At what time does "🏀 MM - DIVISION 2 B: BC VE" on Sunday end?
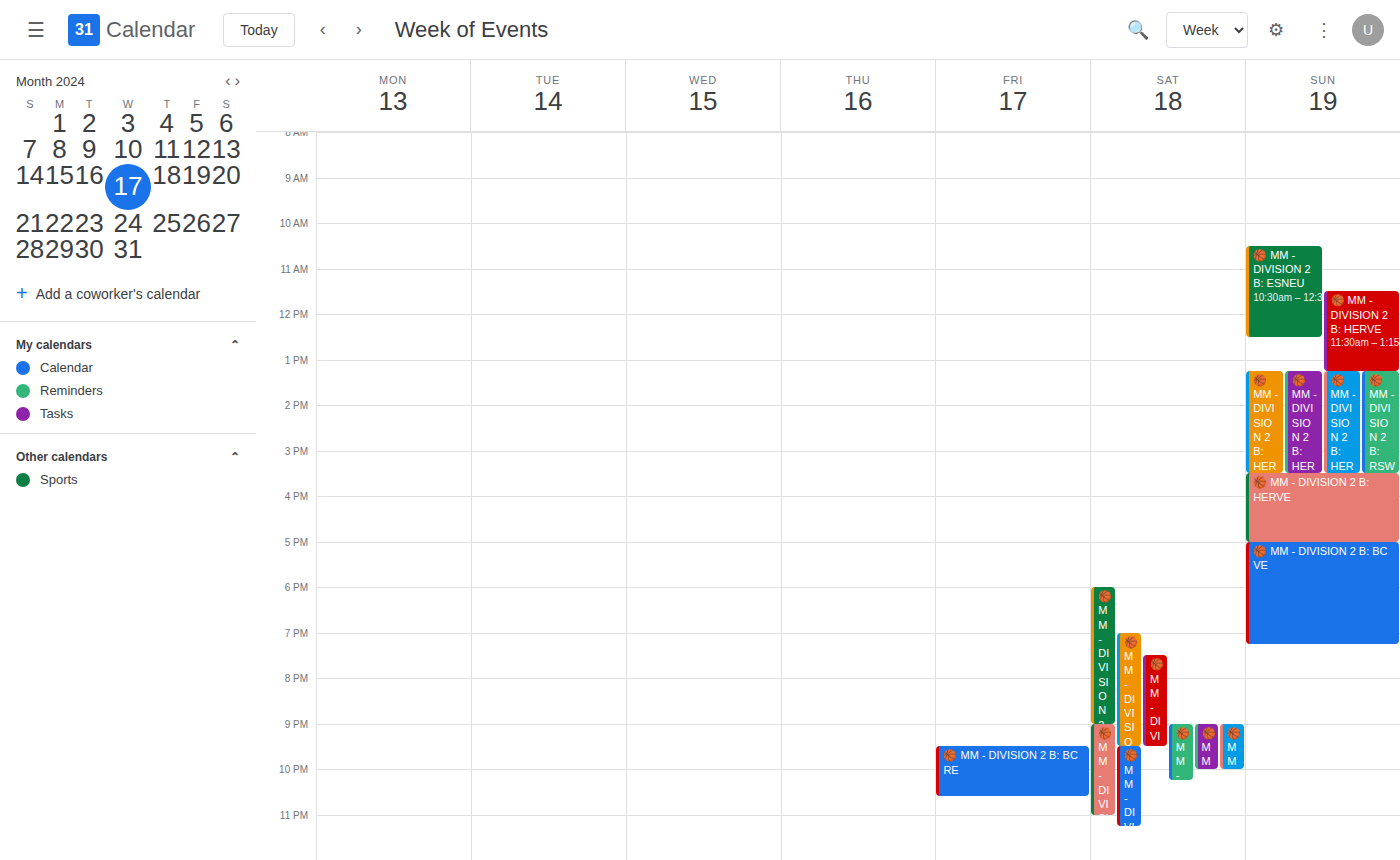
7:15 PM